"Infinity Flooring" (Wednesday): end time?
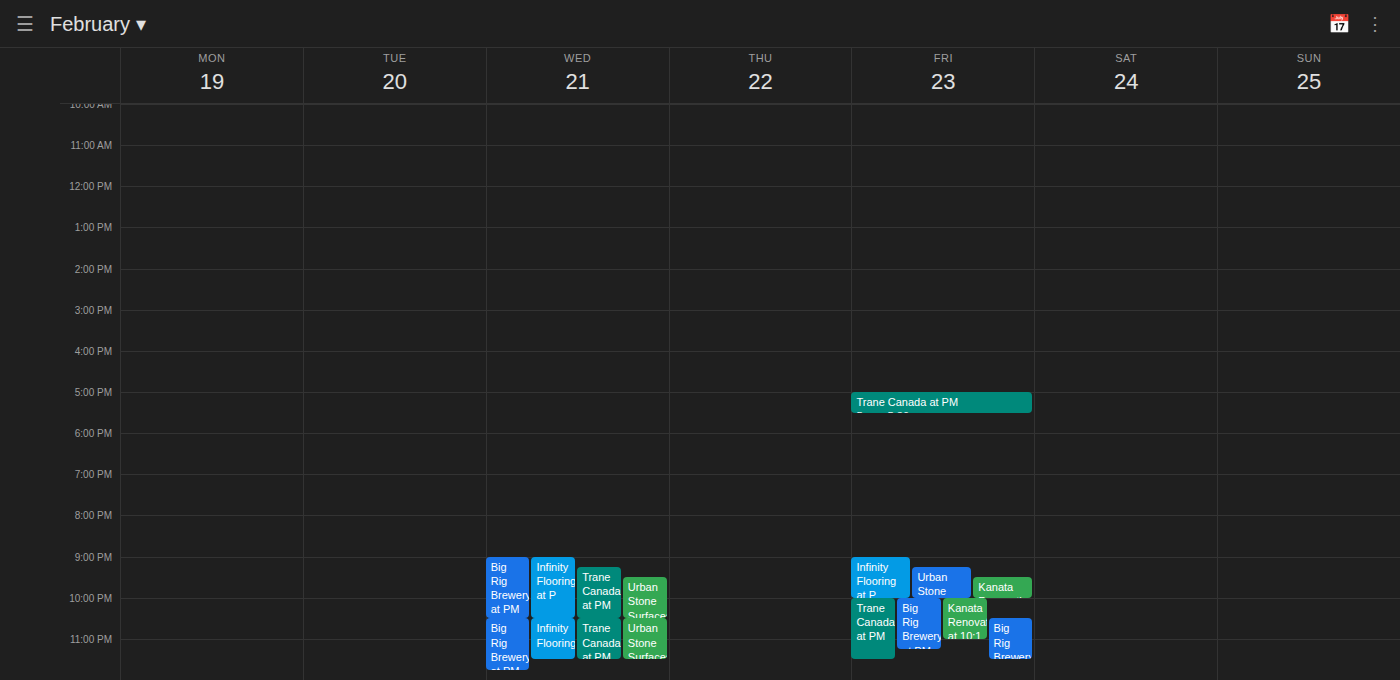
11:30 PM